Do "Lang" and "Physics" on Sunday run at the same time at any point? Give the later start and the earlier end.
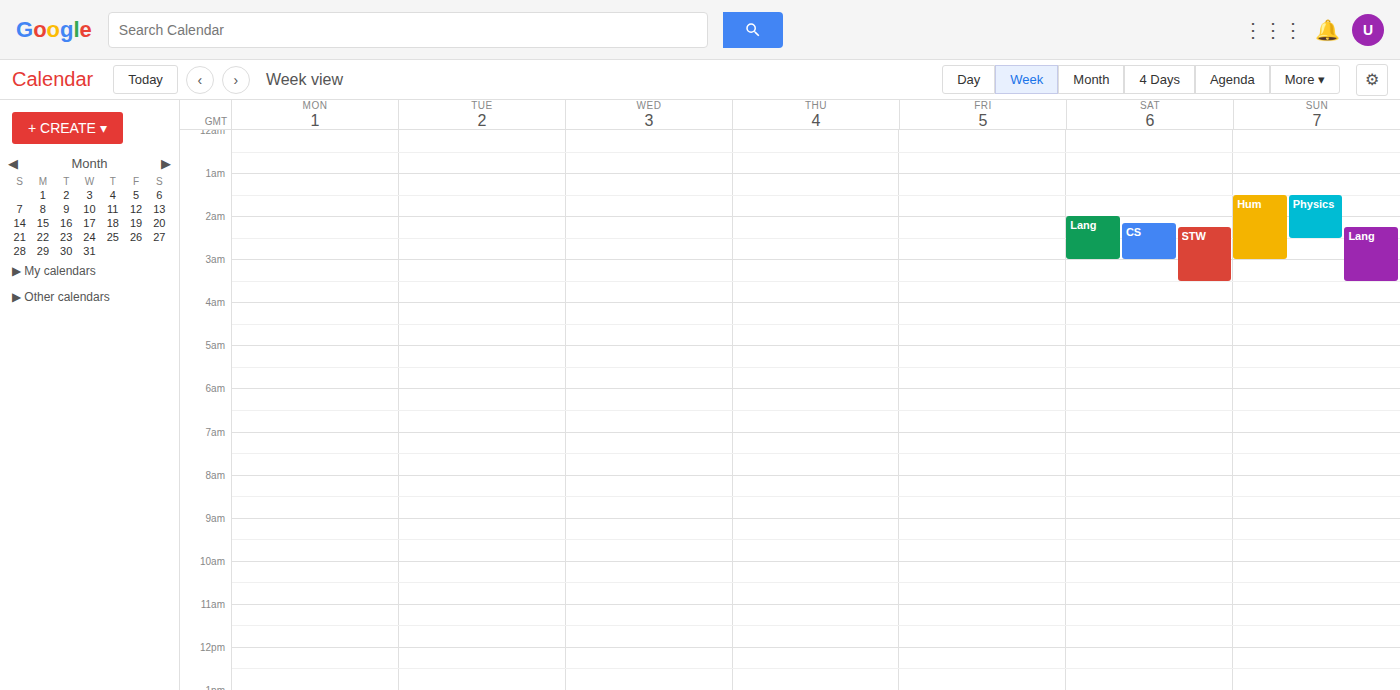
"Lang" starts at 2:15 AM, before "Physics" ends at 2:30 AM -- they overlap.